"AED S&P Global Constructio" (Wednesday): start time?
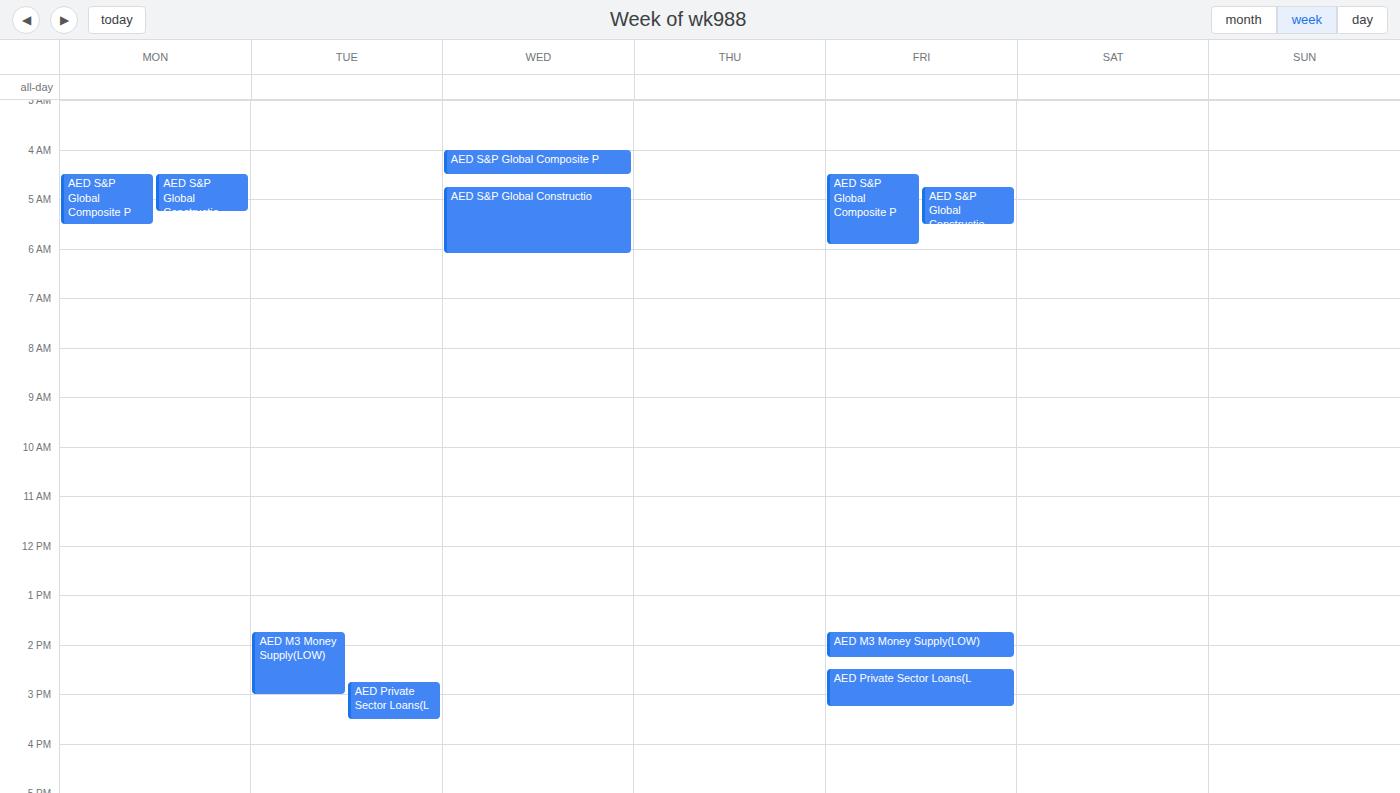
4:45 AM